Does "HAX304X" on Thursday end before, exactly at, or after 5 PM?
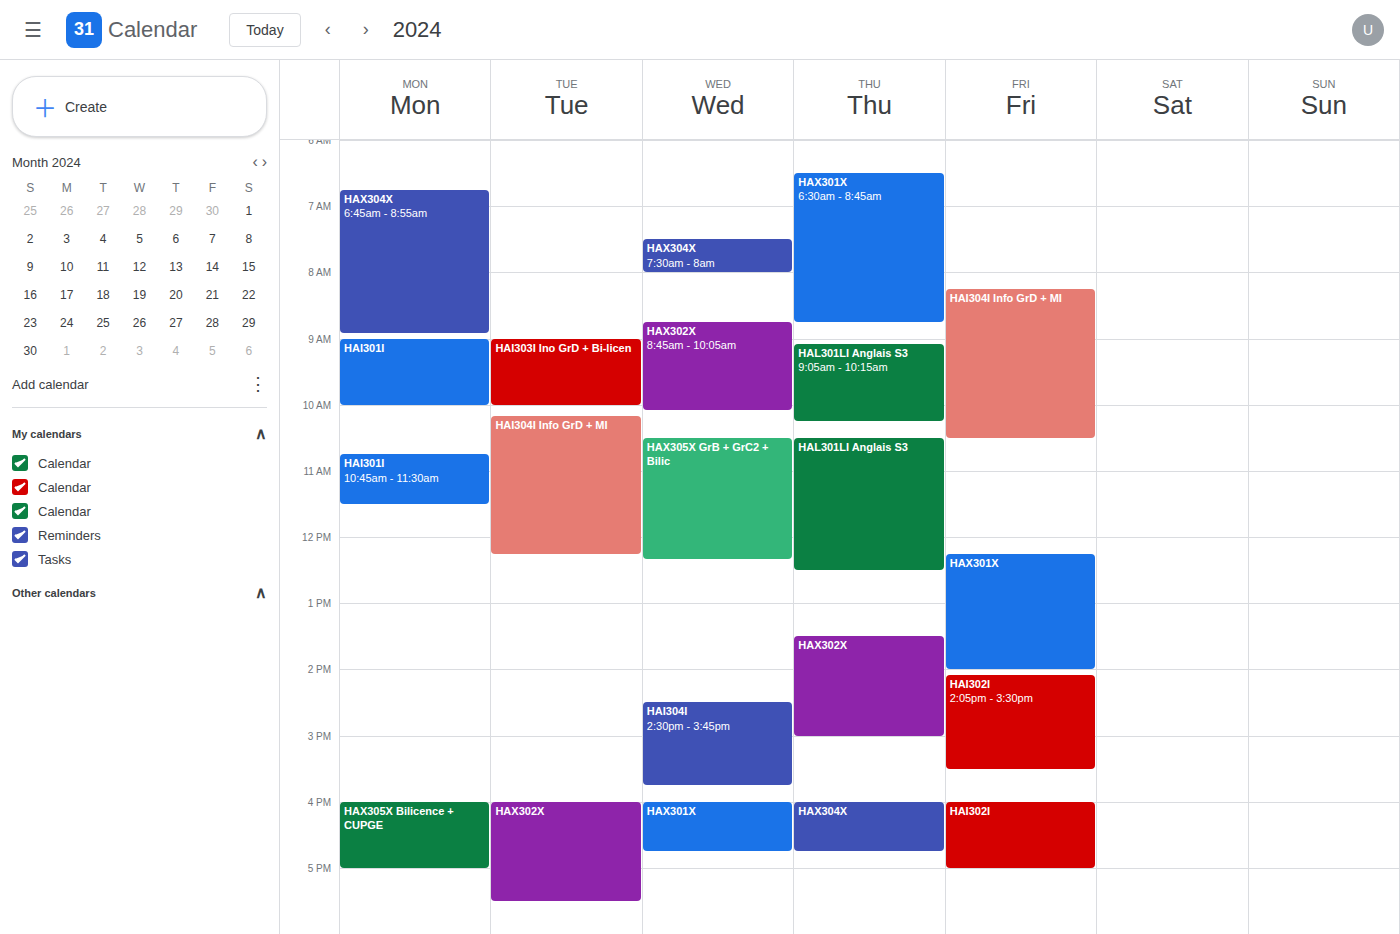
4:45 PM -- before 5 PM, 15 minutes above the 5 PM line.